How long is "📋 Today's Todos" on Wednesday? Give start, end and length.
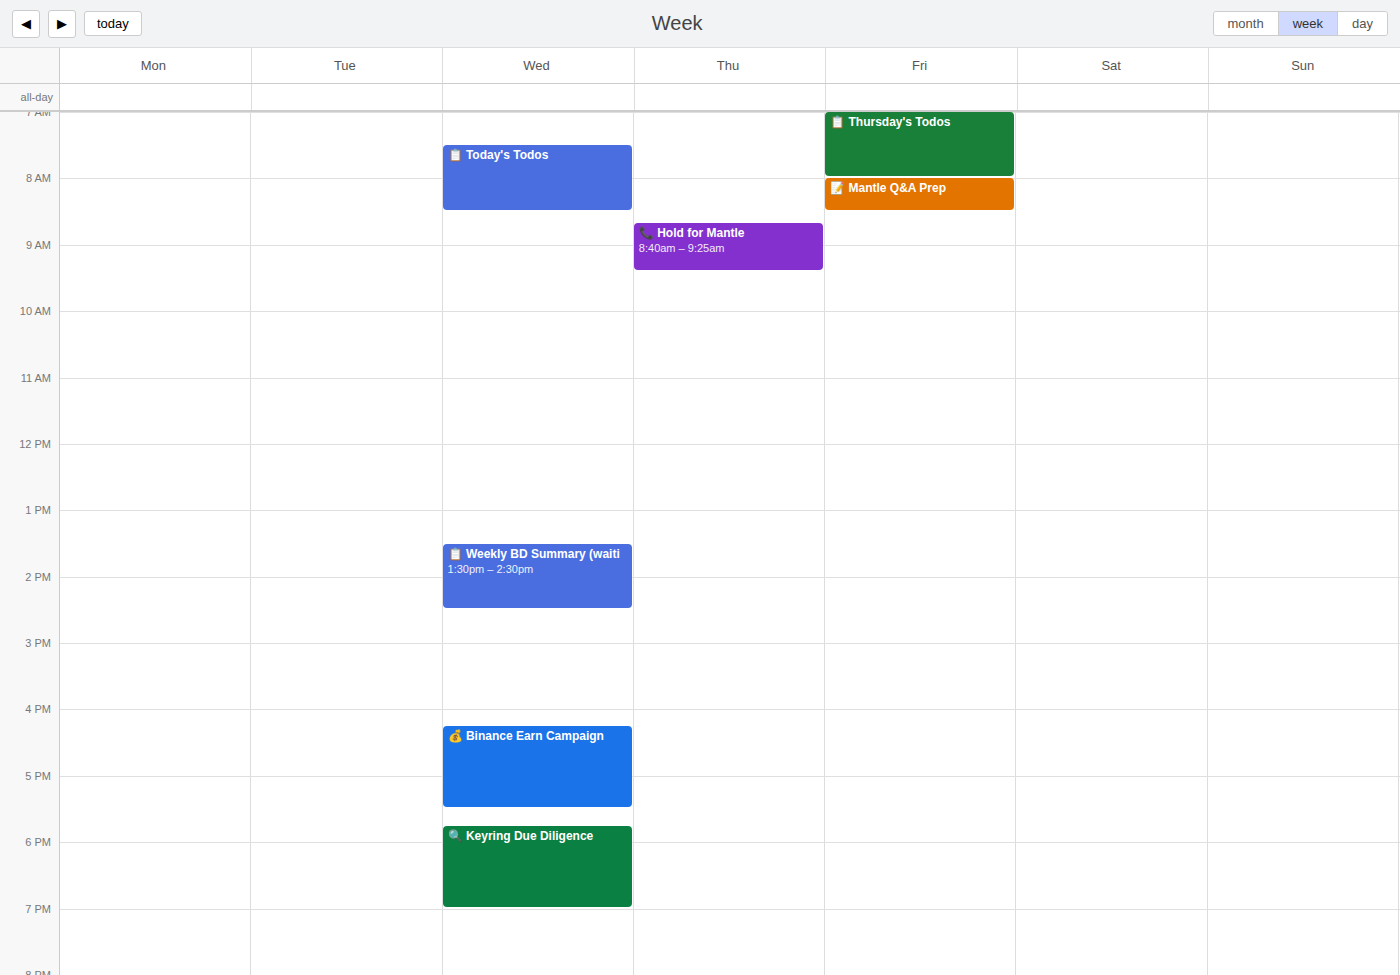
7:30 AM to 8:30 AM, 1 hour